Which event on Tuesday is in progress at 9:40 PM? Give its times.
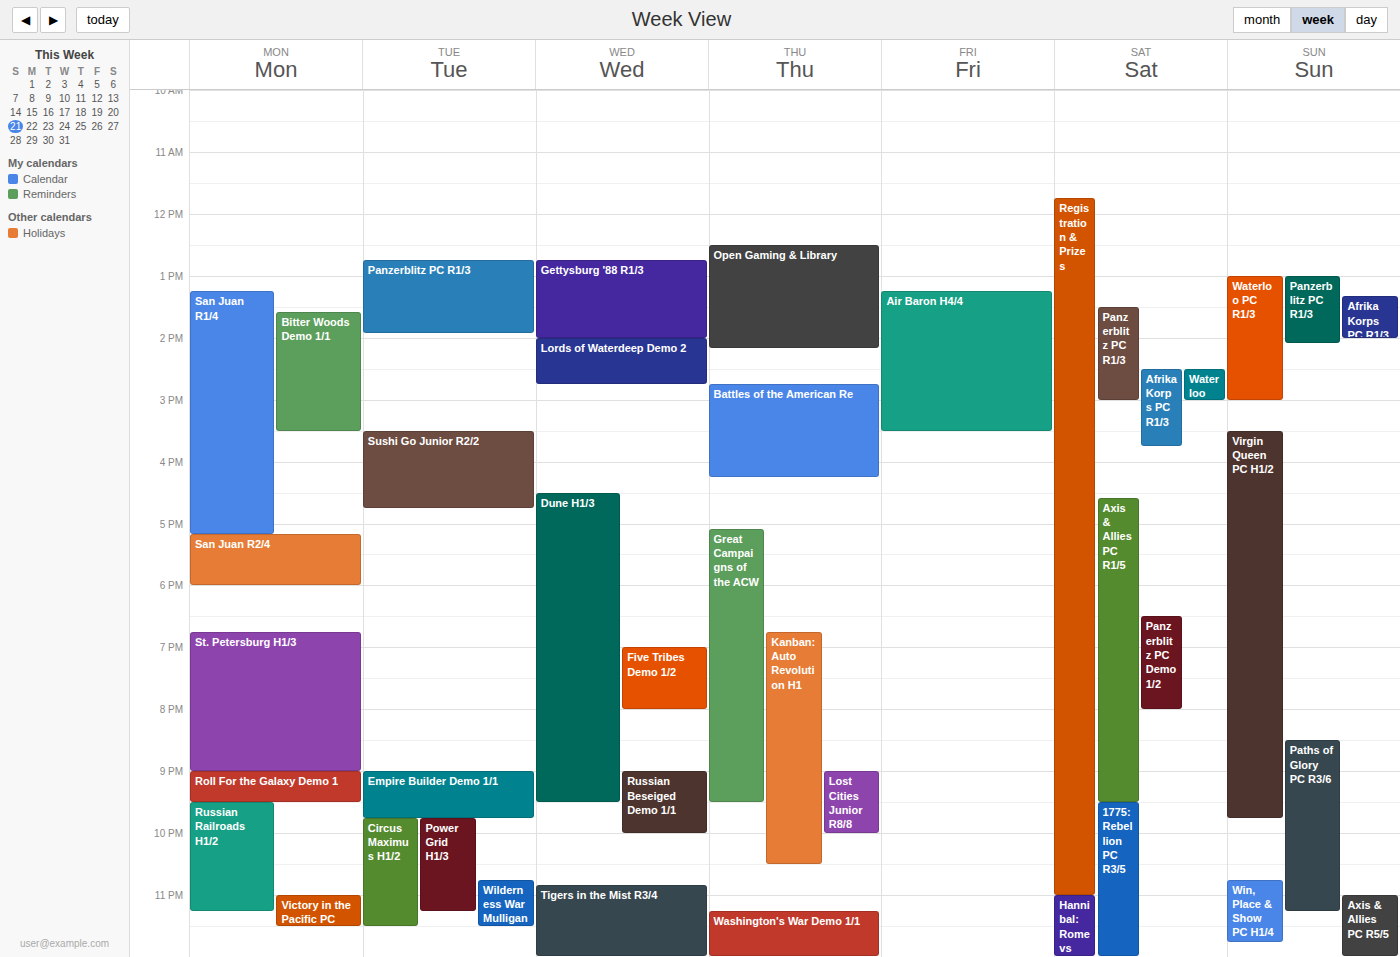
"Empire Builder Demo 1/1", 9:00 PM to 9:45 PM